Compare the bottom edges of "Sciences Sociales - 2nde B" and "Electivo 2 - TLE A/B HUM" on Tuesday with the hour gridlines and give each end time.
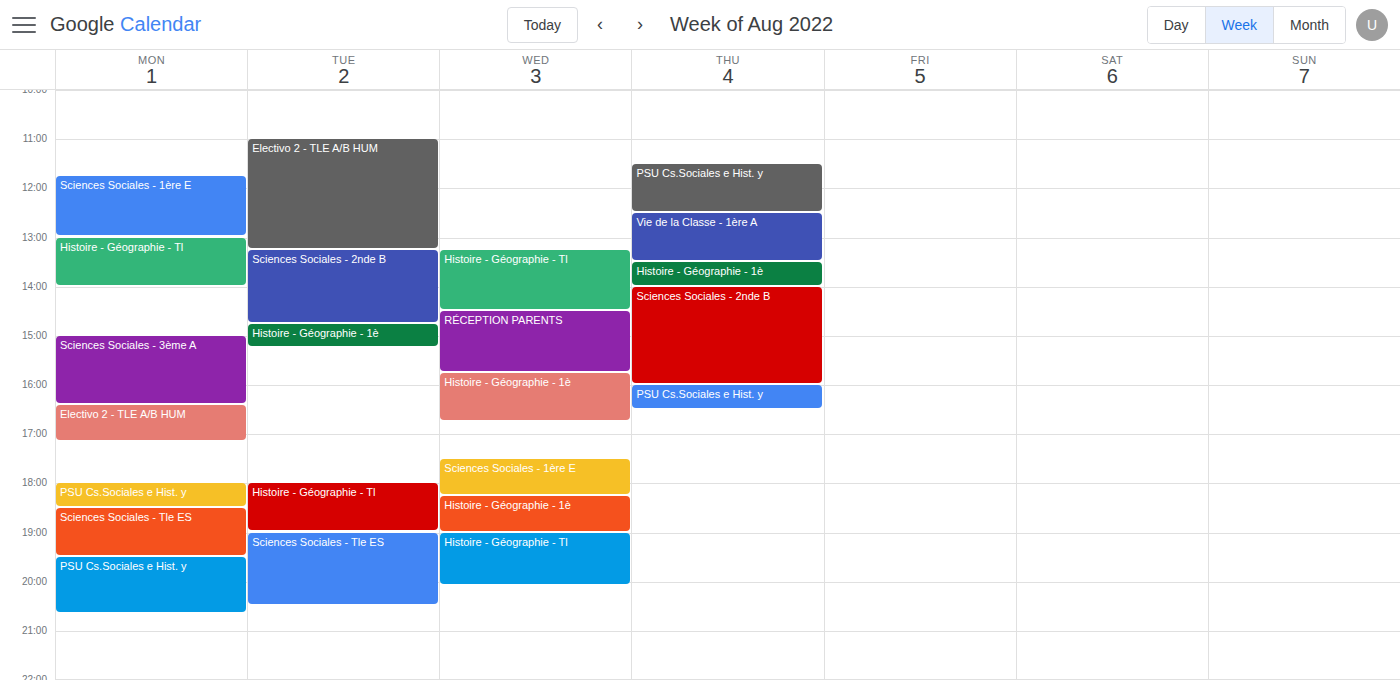
"Sciences Sociales - 2nde B": 2:45 PM, neither: three quarters of the way from the 2 PM line to the 3 PM line. "Electivo 2 - TLE A/B HUM": 1:15 PM, neither: a quarter of the way from the 1 PM line to the 2 PM line.